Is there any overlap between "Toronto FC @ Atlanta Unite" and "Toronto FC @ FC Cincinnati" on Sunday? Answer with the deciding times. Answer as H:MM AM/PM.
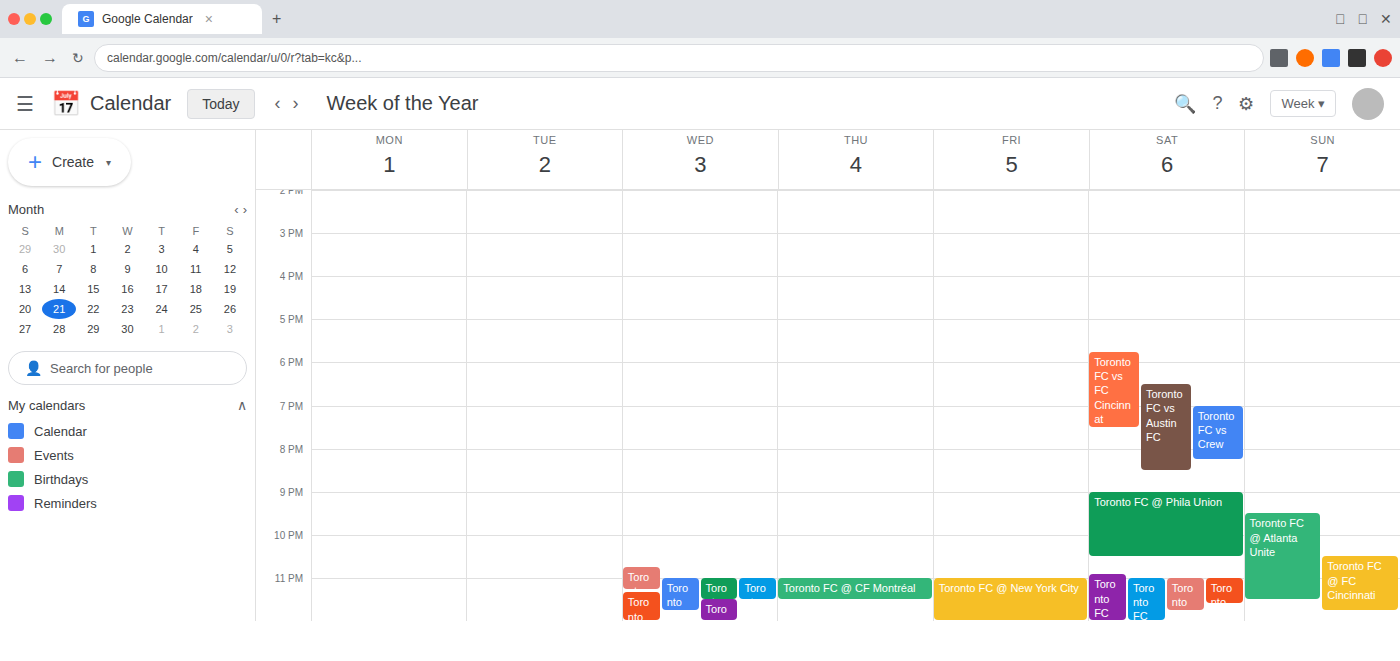
"Toronto FC @ FC Cincinnati" starts at 10:30 PM, before "Toronto FC @ Atlanta Unite" ends at 11:30 PM -- they overlap.